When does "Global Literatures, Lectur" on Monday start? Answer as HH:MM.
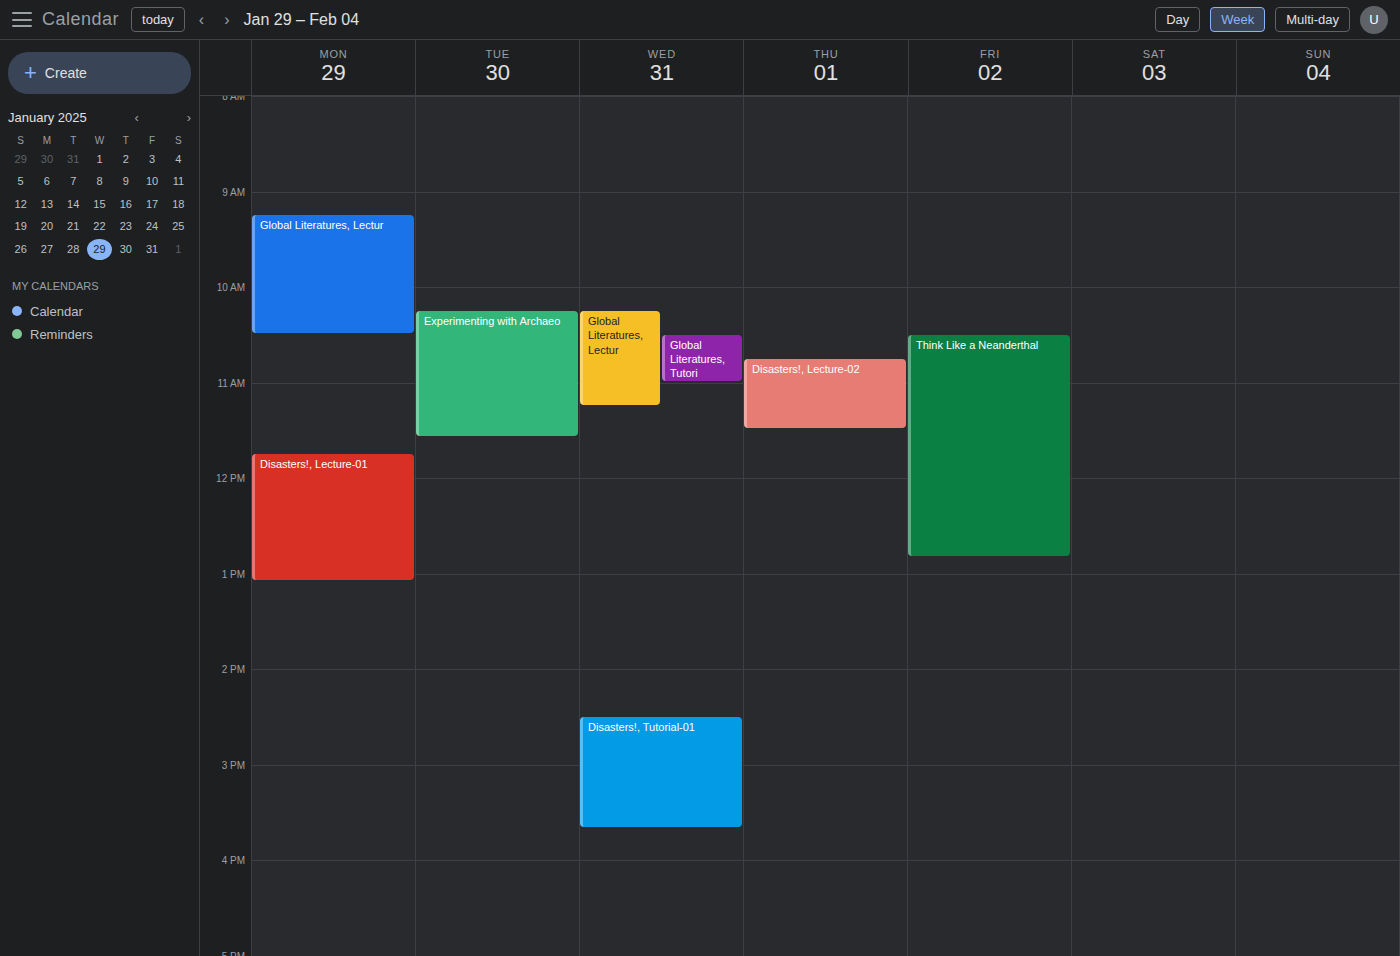
09:15